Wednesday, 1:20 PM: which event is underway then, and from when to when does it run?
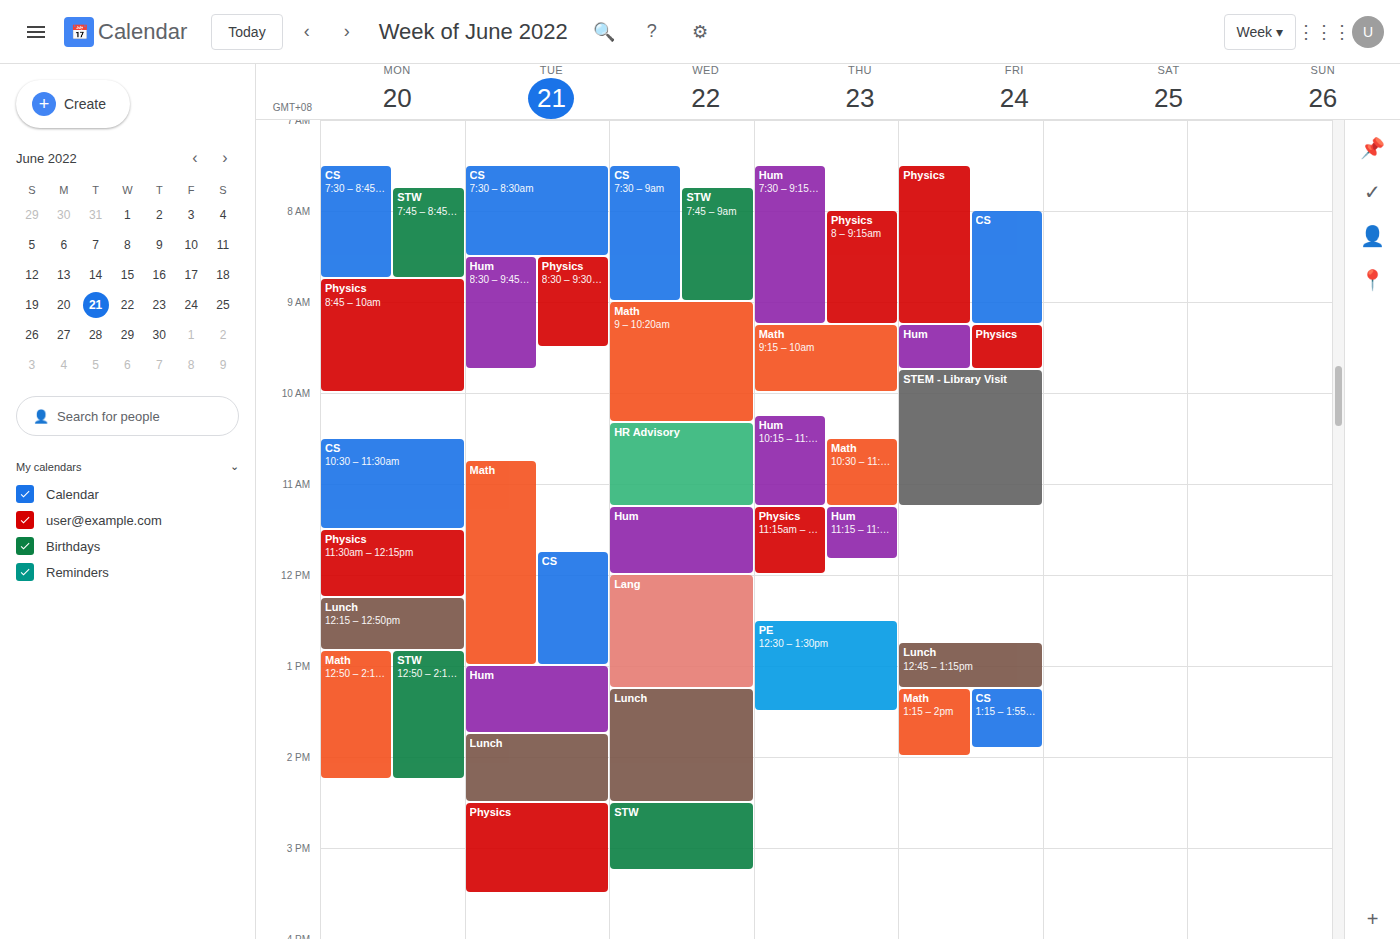
"Lunch", 1:15 PM to 2:30 PM